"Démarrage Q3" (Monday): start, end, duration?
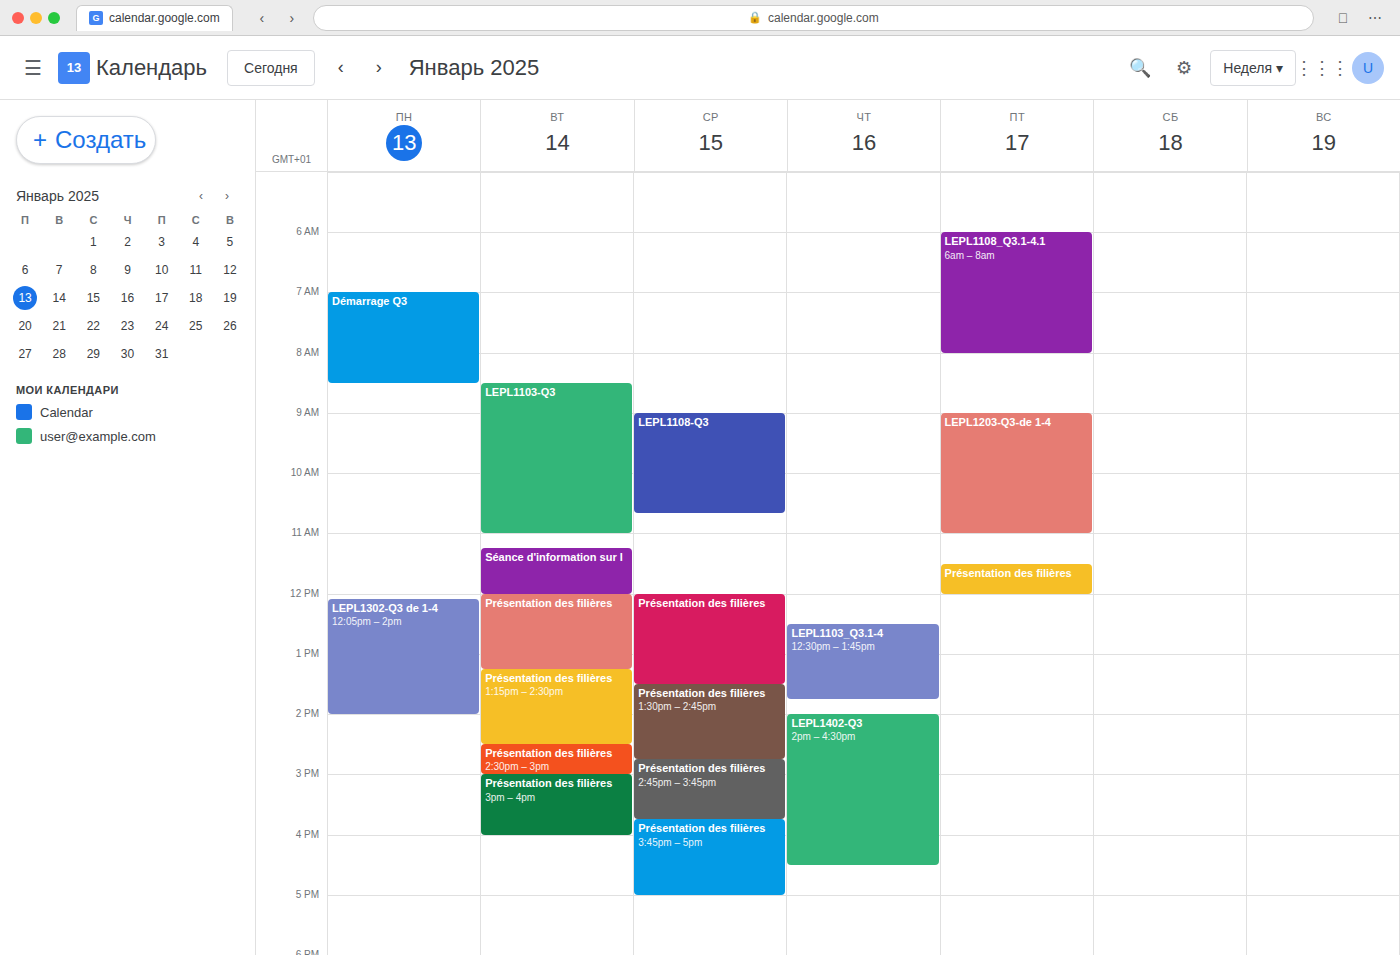
7:00 AM to 8:30 AM, 1 hour 30 minutes